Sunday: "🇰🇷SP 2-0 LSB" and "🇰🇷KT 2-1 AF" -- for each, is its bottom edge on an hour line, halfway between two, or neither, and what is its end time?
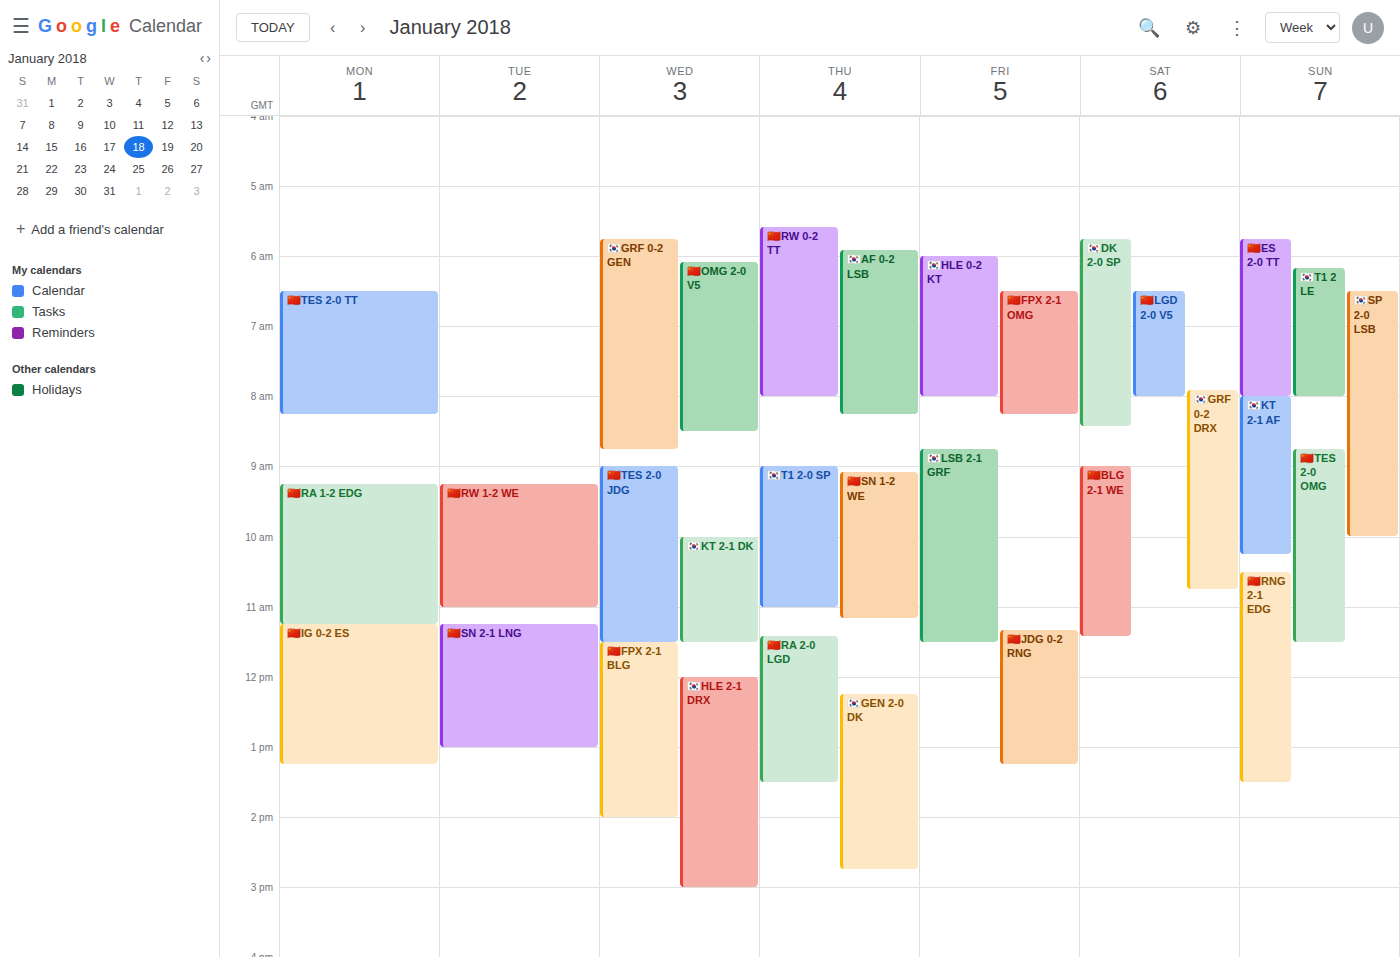
"🇰🇷SP 2-0 LSB": 10:00 AM, exactly on the 10 AM line. "🇰🇷KT 2-1 AF": 10:15 AM, neither: a quarter of the way from the 10 AM line to the 11 AM line.